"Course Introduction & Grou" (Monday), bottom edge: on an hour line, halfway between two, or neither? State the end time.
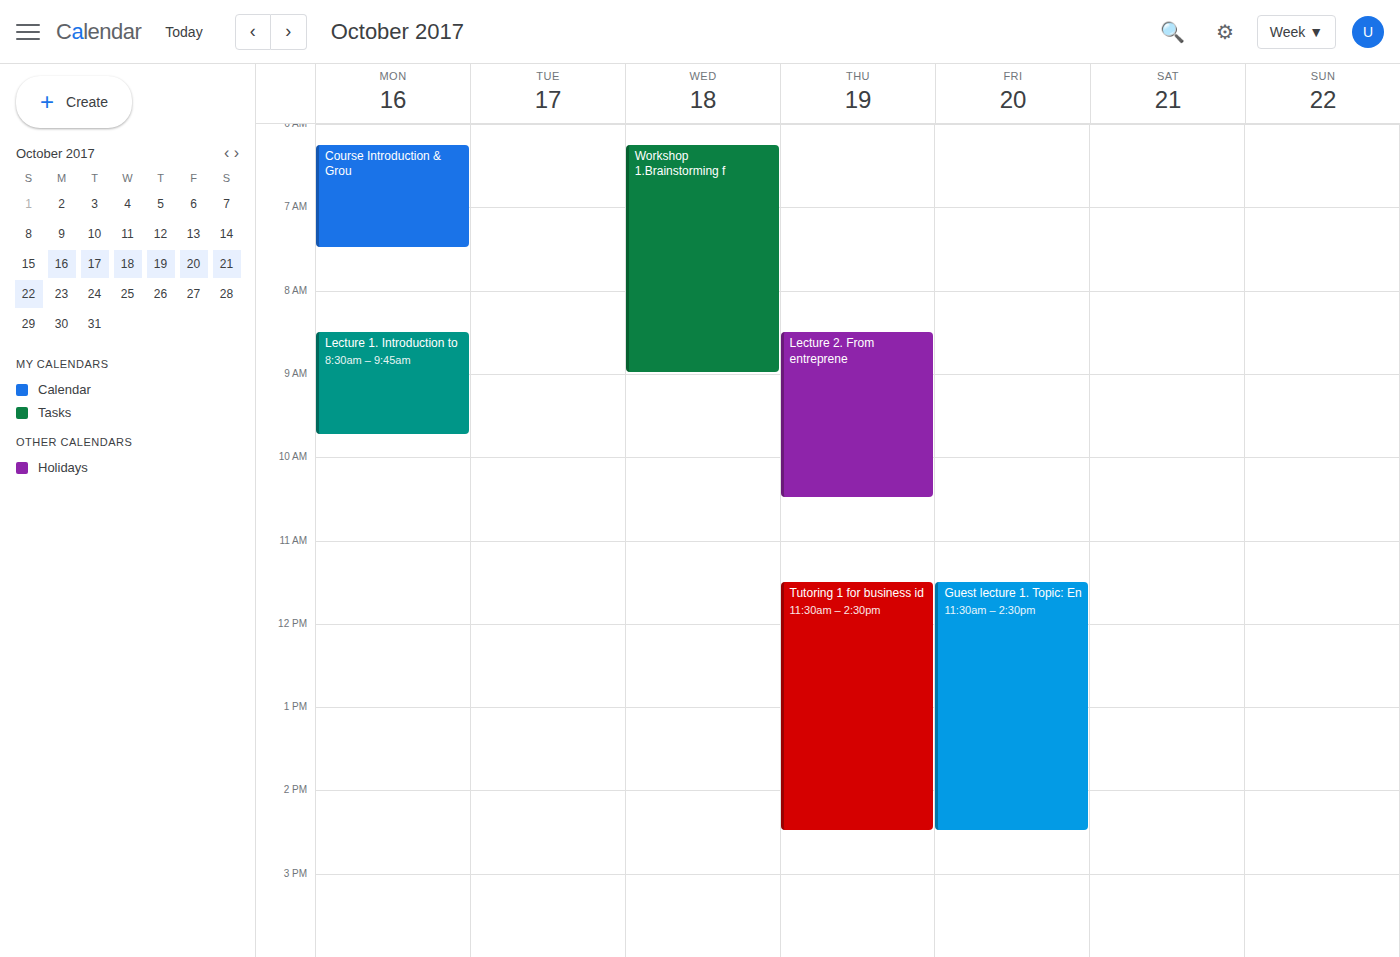
7:30 AM -- halfway between the 7 AM and 8 AM lines.